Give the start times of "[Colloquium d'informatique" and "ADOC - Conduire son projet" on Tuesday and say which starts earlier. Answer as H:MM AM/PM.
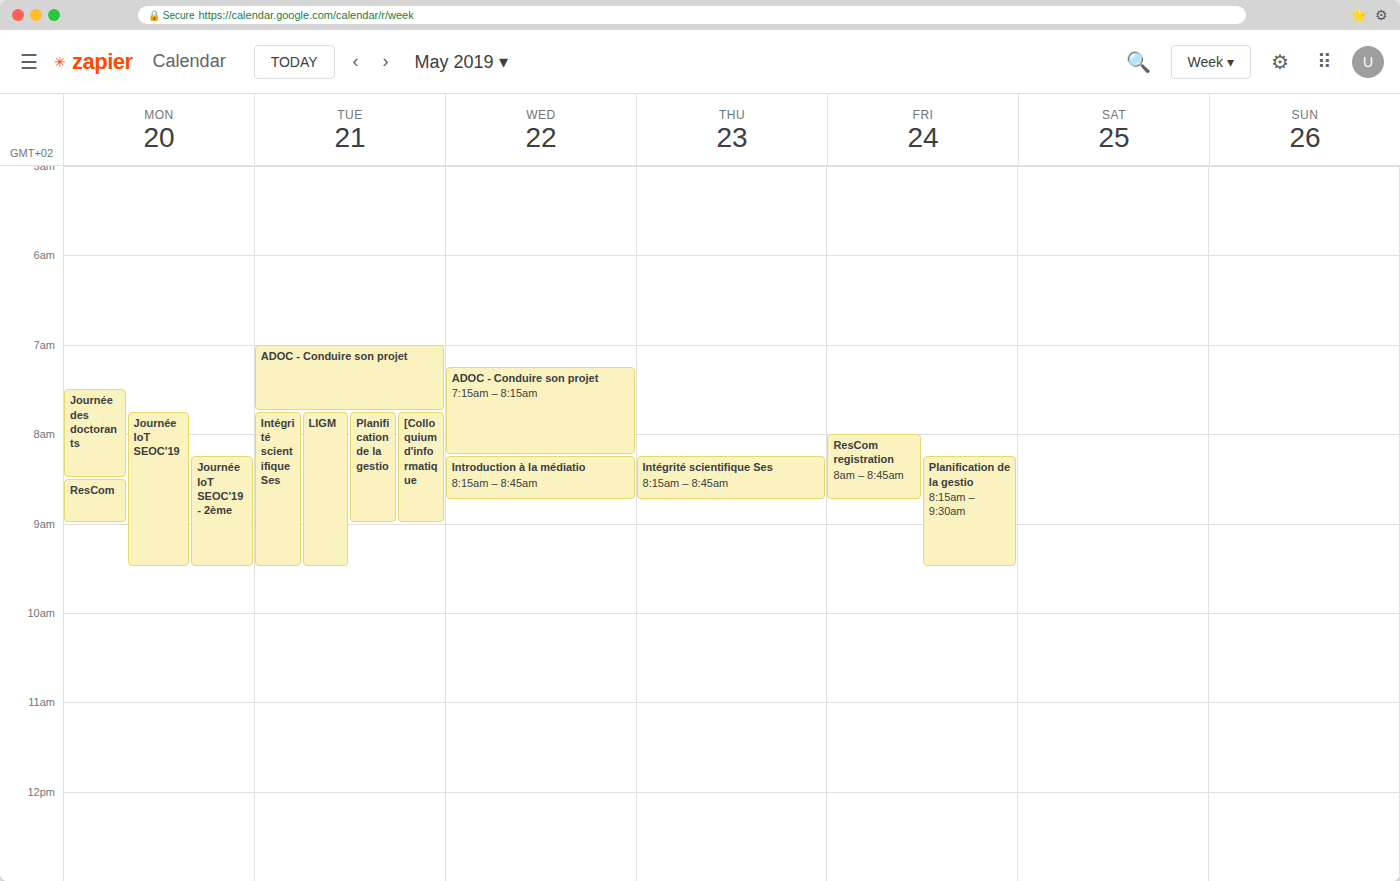
"ADOC - Conduire son projet" 7:00 AM; "[Colloquium d'informatique" 7:45 AM.